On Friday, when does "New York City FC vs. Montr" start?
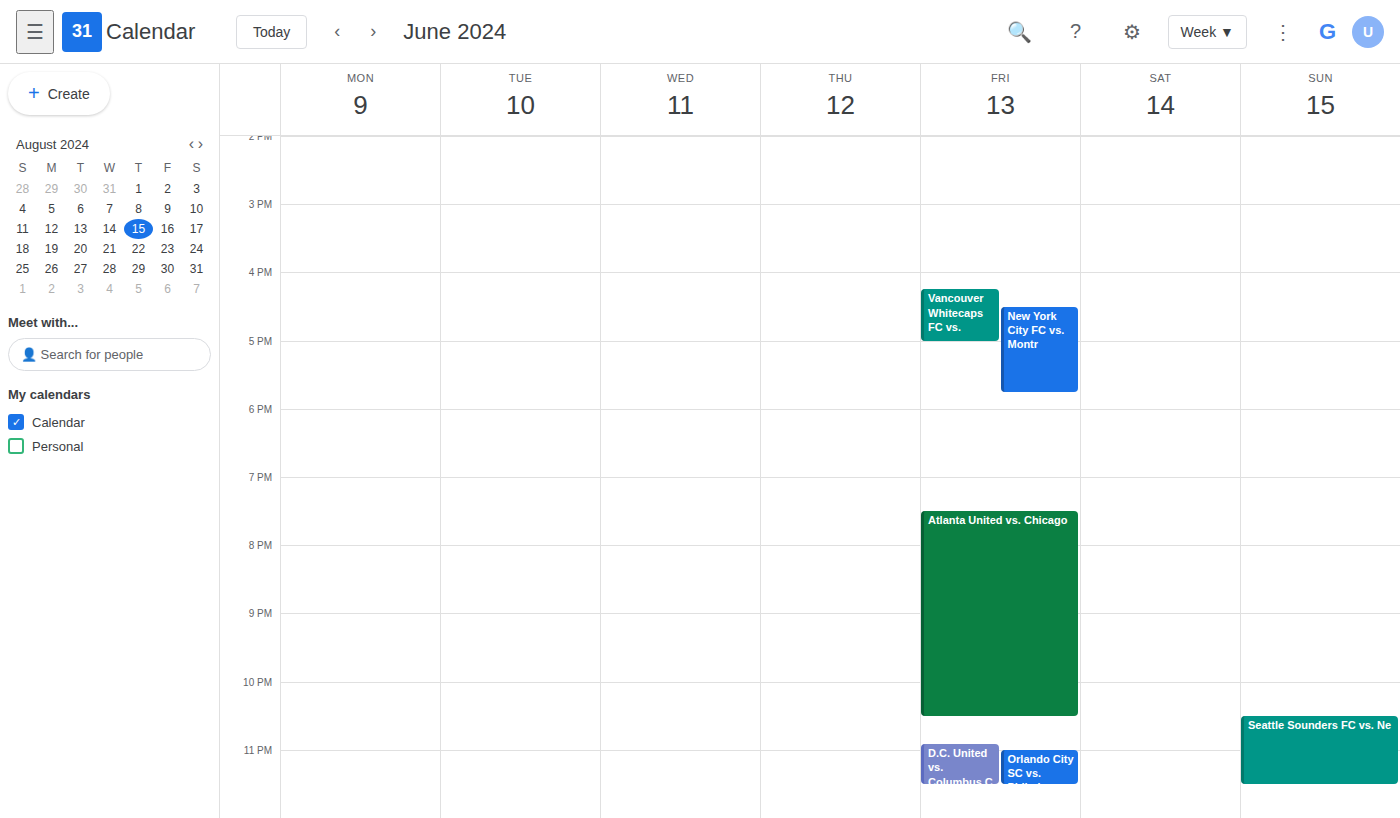
4:30 PM